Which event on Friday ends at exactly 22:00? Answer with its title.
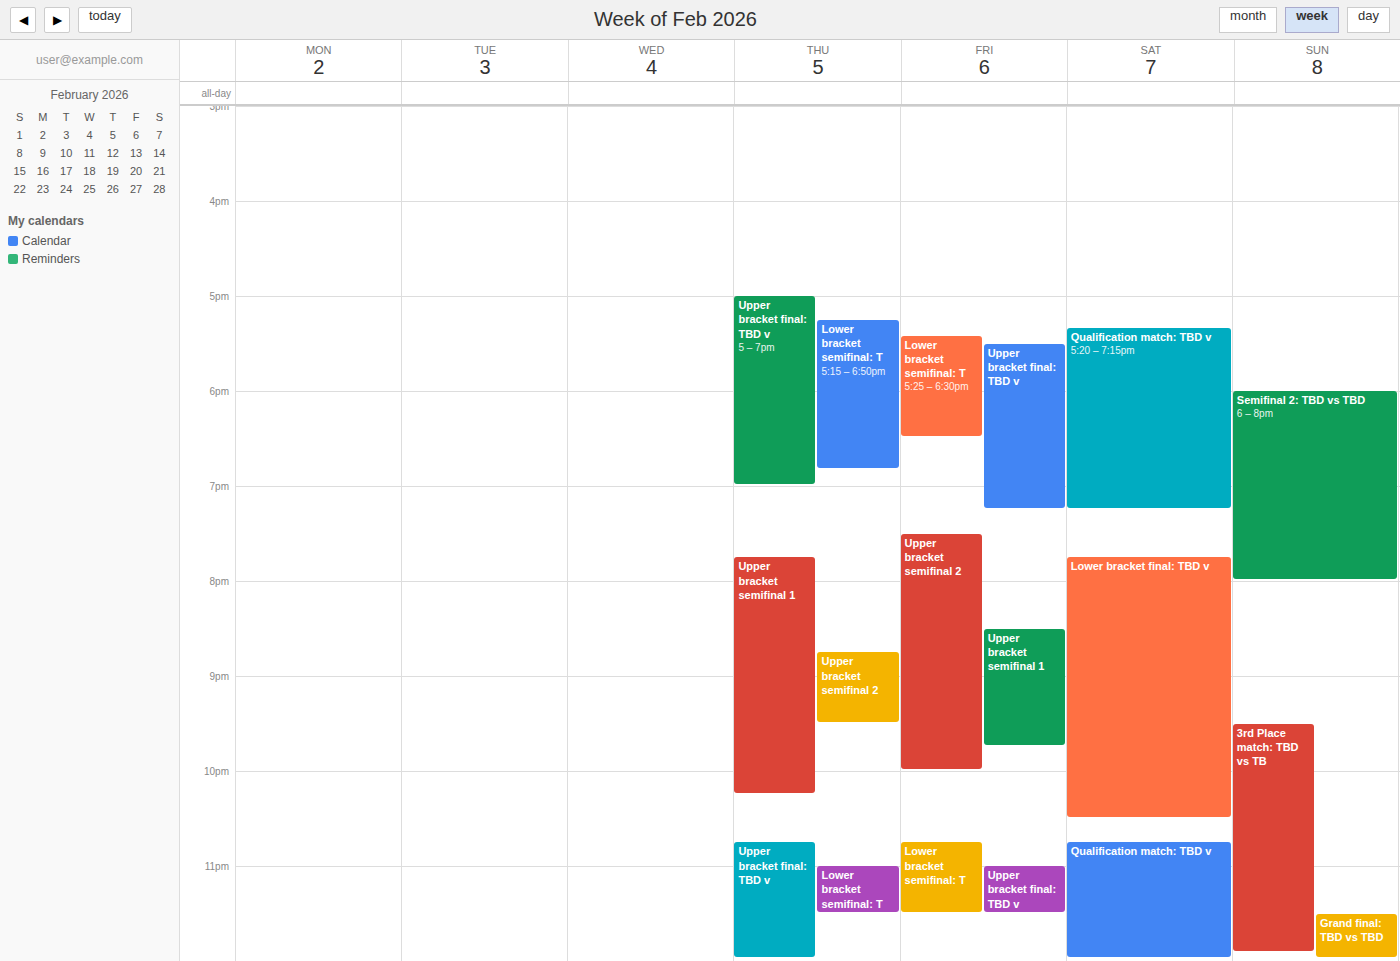
"Upper bracket semifinal 2"